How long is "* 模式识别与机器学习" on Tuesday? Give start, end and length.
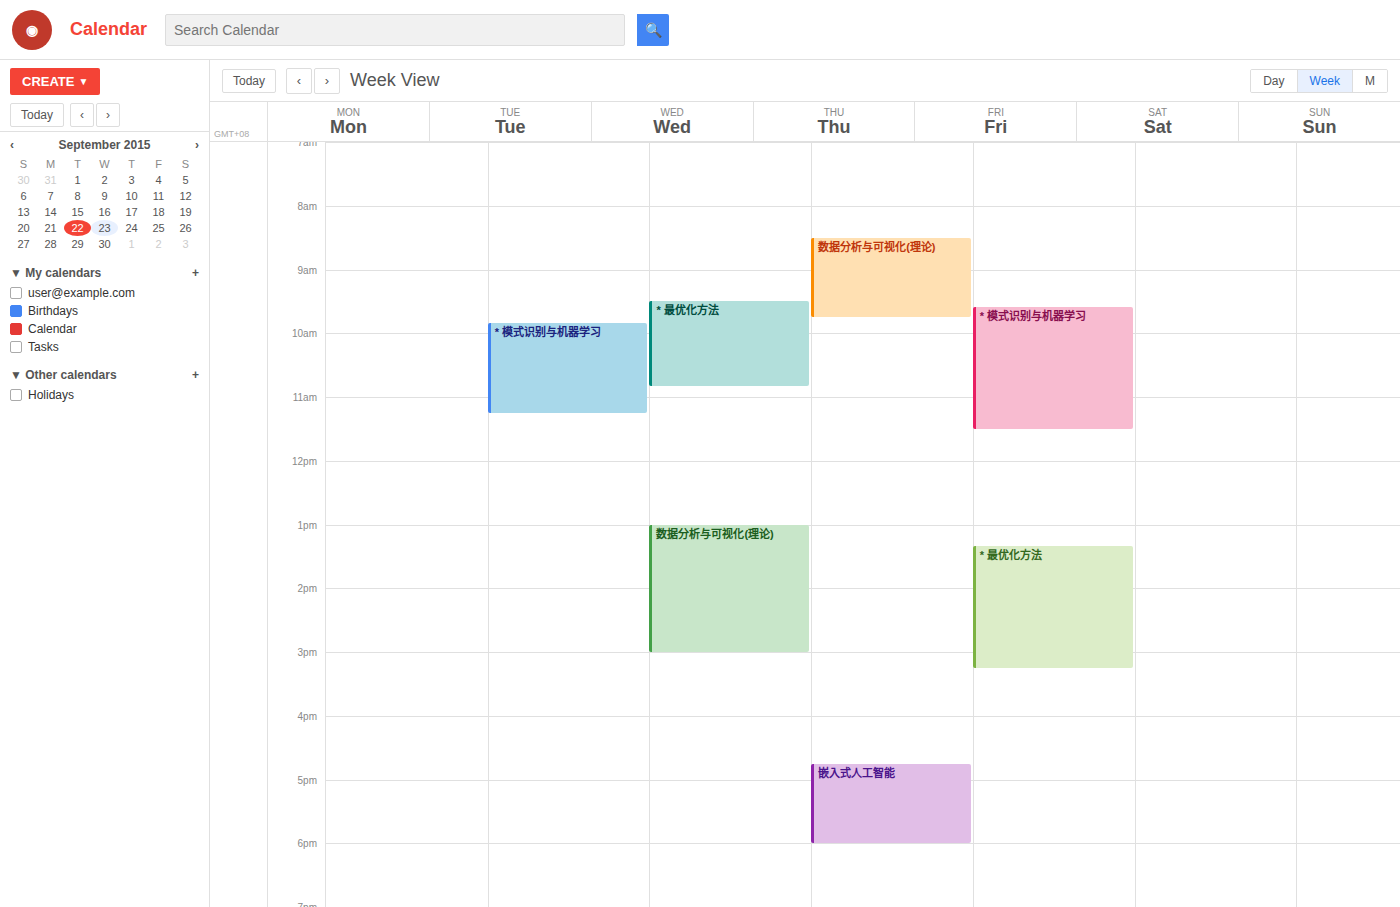
9:50 AM to 11:15 AM, 1 hour 25 minutes